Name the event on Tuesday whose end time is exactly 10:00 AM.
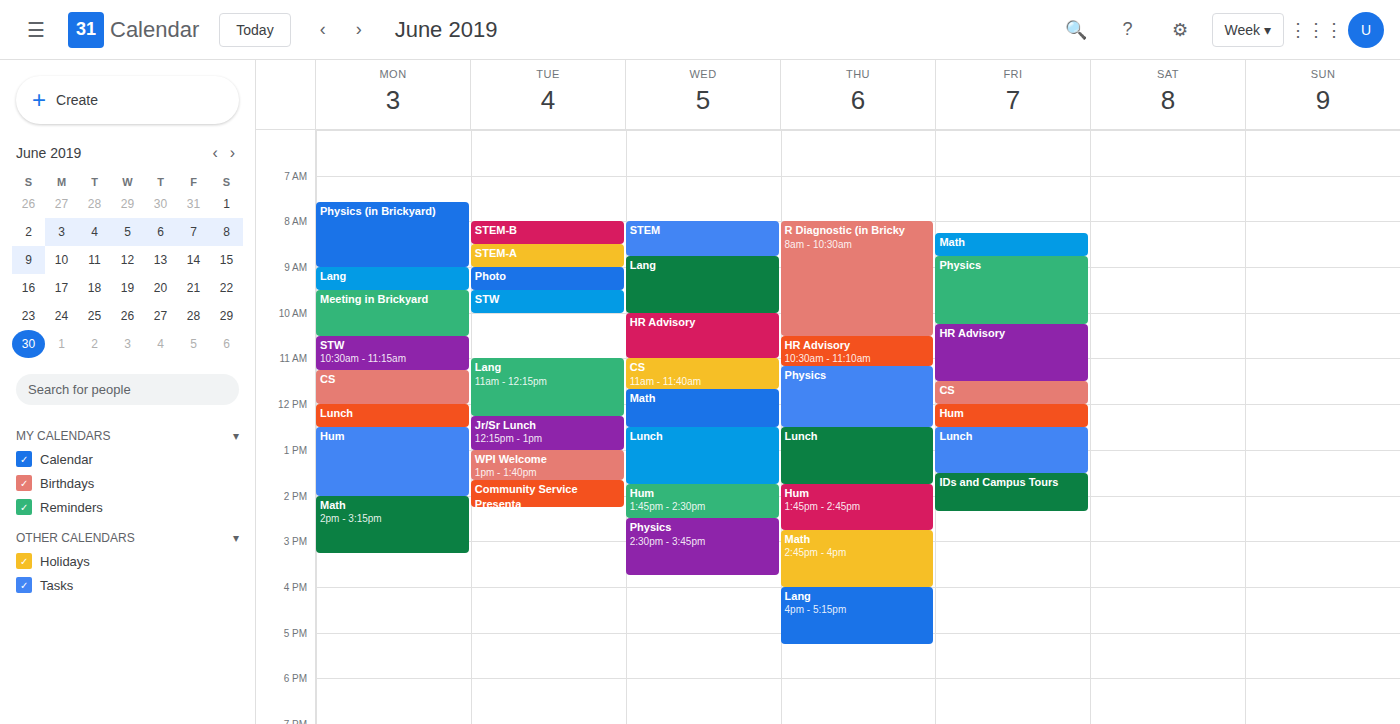
"STW"